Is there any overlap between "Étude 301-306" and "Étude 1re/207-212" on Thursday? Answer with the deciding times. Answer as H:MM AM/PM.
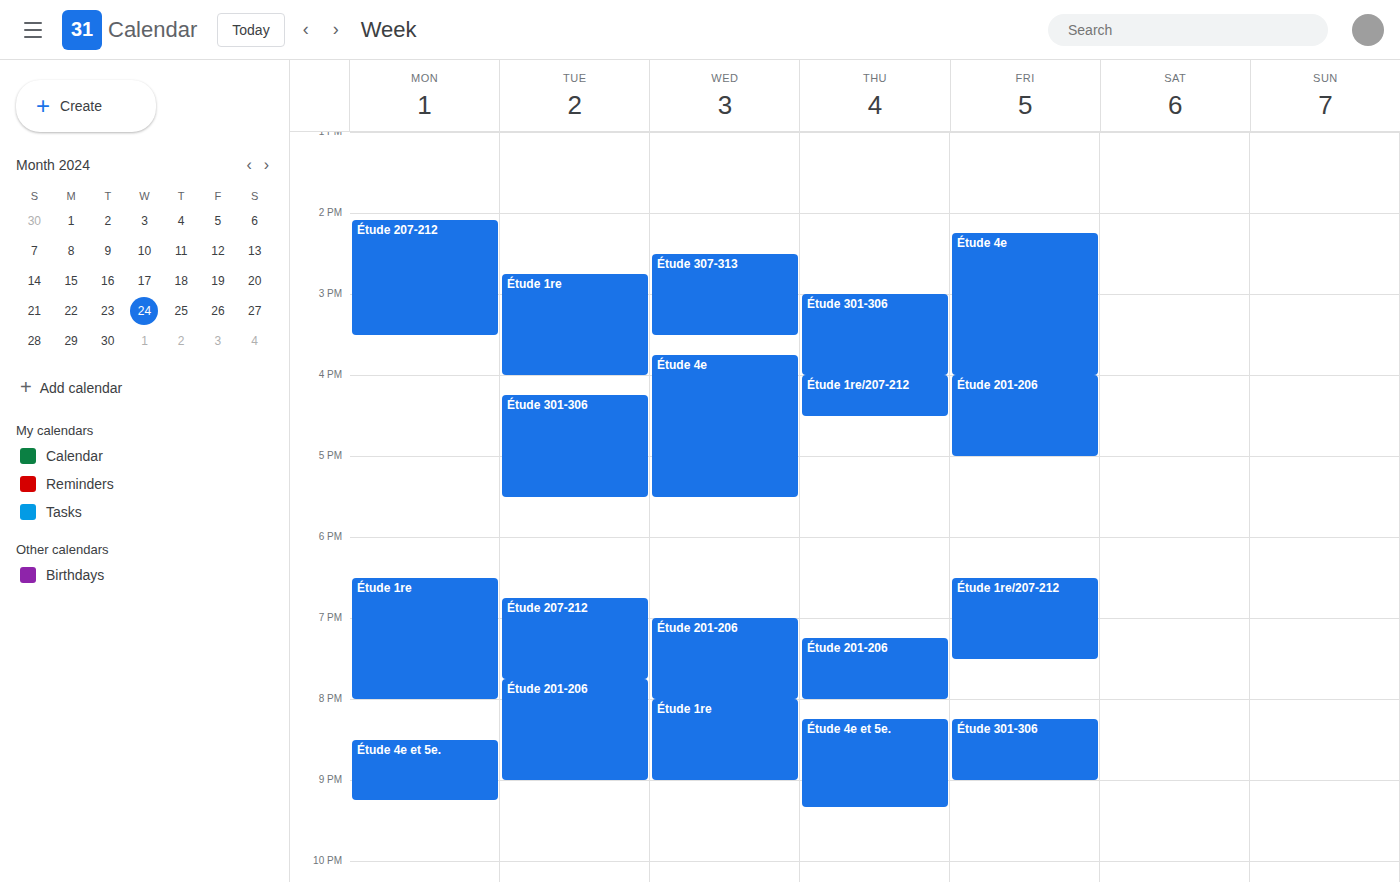
"Étude 301-306" ends at 4:00 PM, exactly when "Étude 1re/207-212" starts -- they touch but do not overlap.